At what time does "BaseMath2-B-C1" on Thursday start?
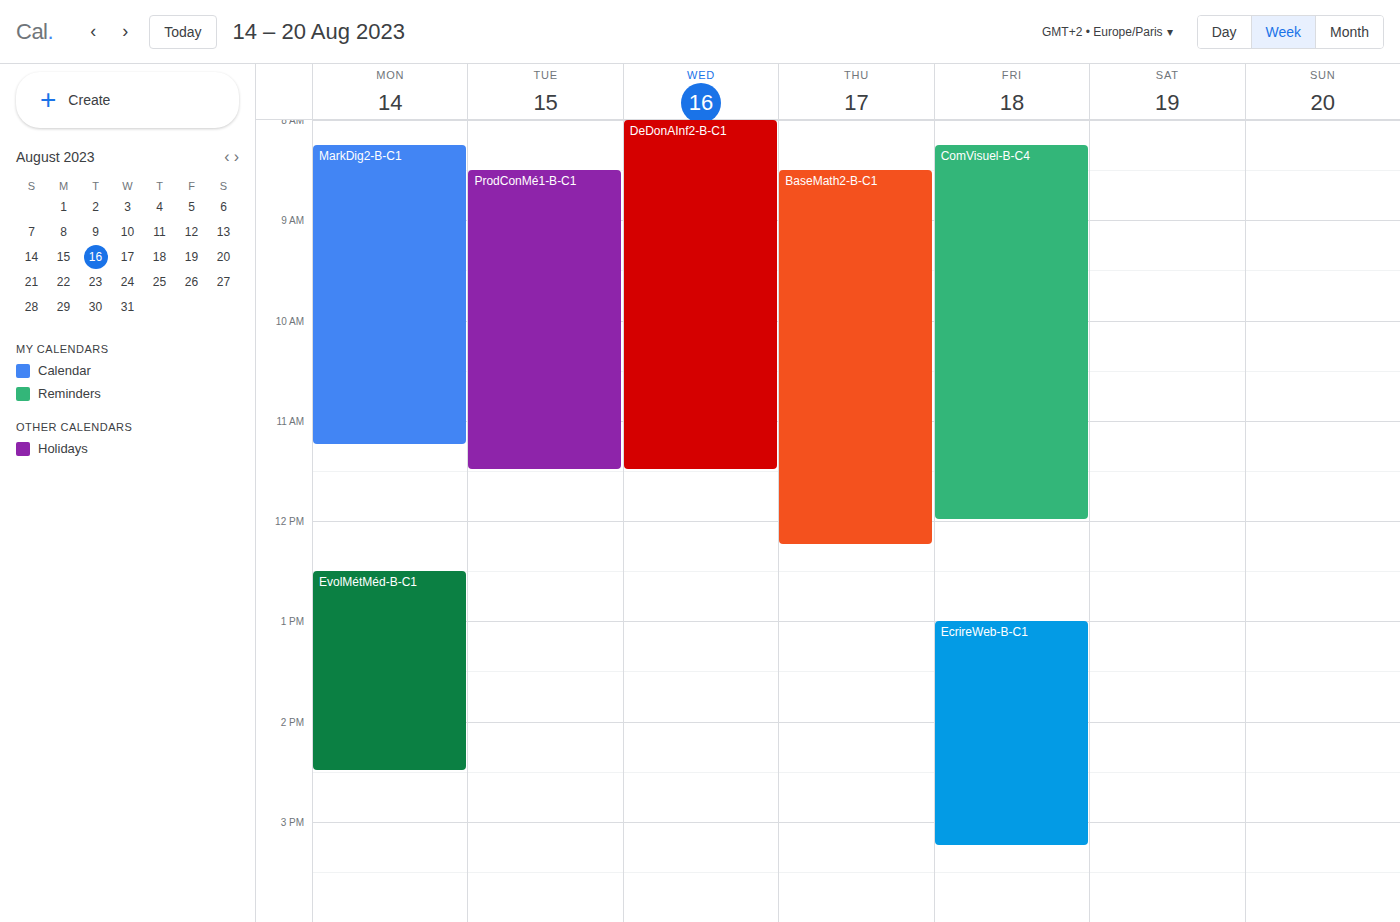
8:30 AM